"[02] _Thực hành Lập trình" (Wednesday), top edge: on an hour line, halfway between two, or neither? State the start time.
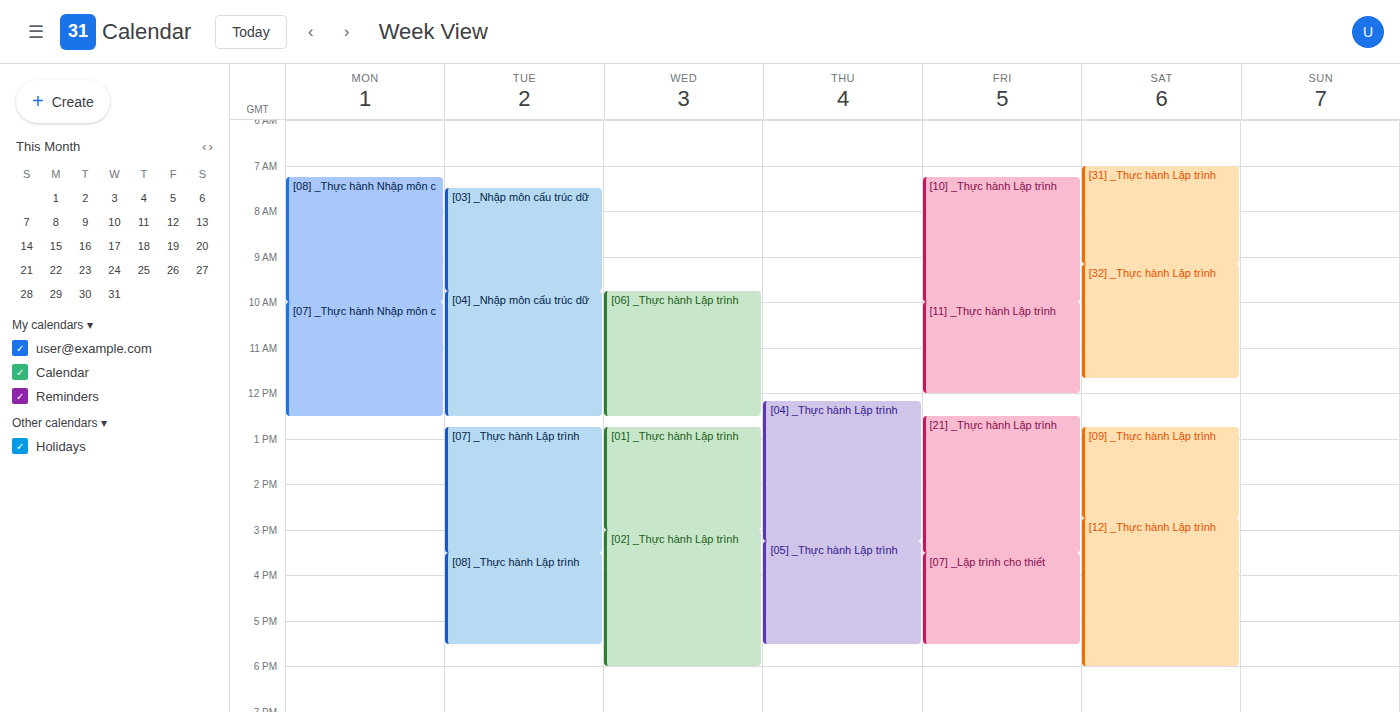
15:00 -- exactly on the 15:00 line.